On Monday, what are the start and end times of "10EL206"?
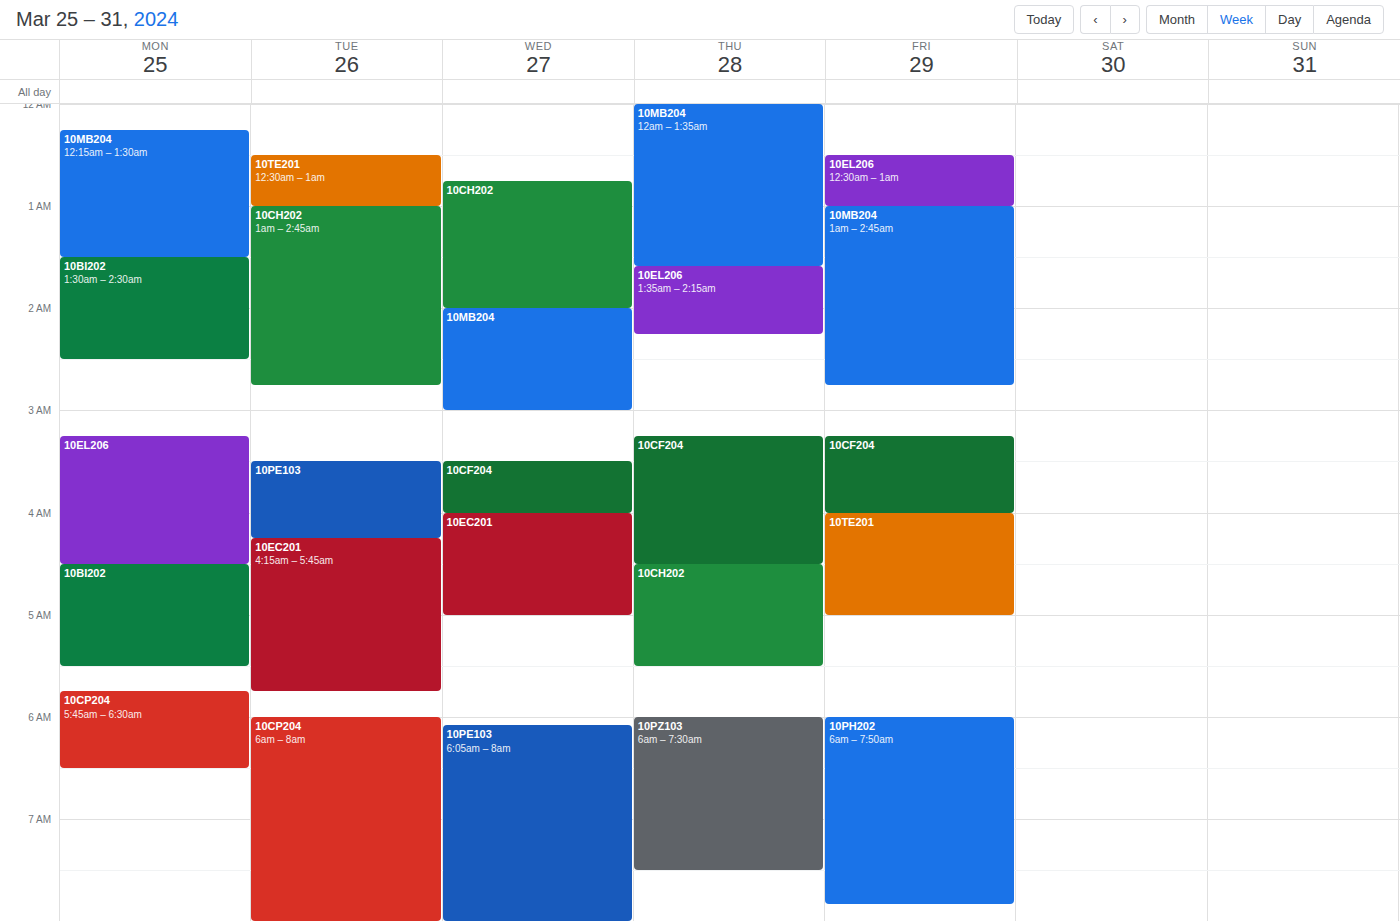
3:15 AM to 4:30 AM